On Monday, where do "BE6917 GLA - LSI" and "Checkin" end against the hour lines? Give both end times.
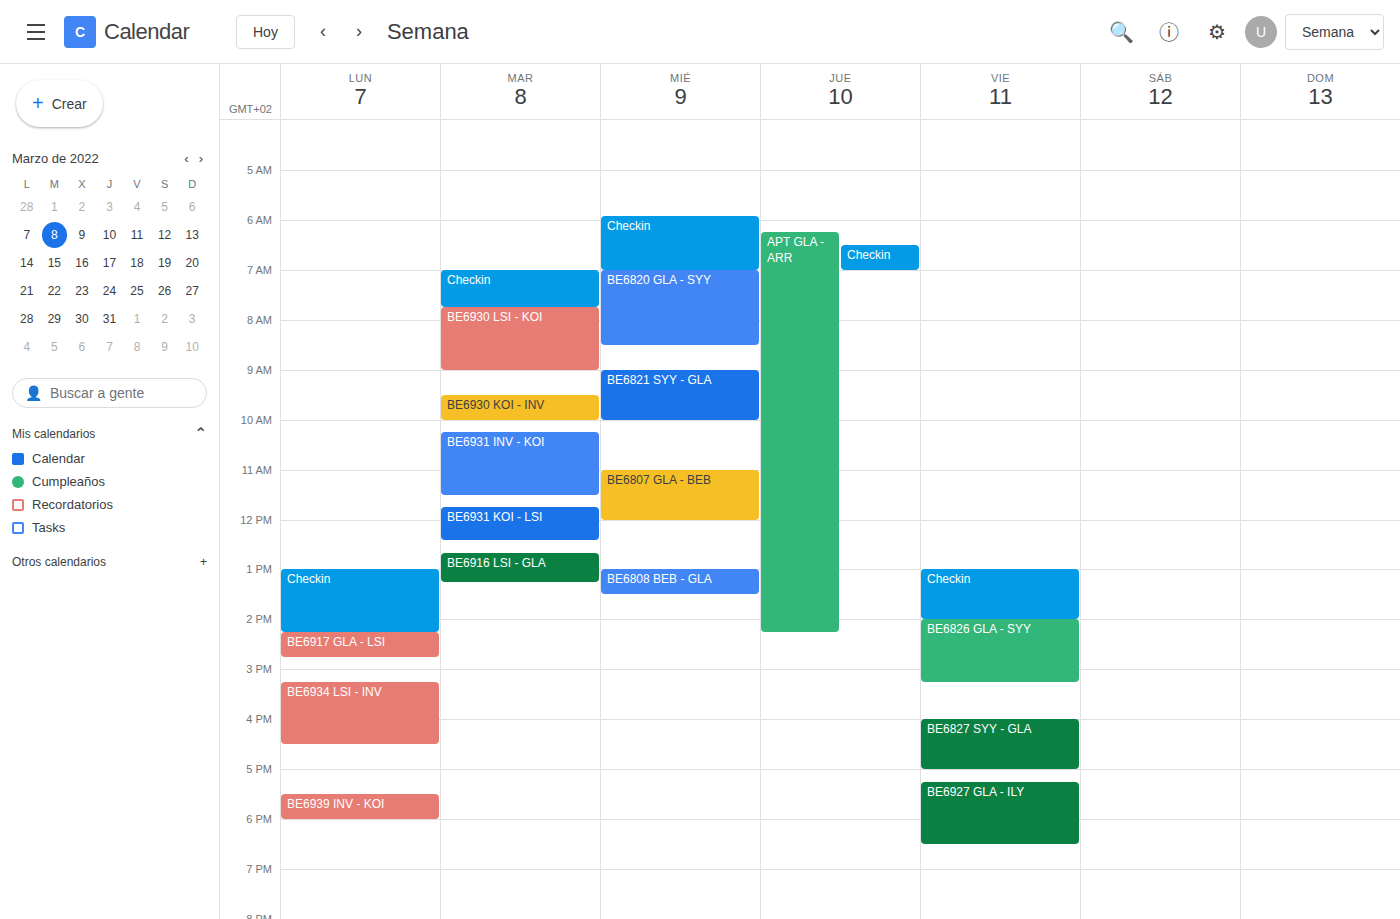
"BE6917 GLA - LSI": 2:45 PM, neither: three quarters of the way from the 2 PM line to the 3 PM line. "Checkin": 2:15 PM, neither: a quarter of the way from the 2 PM line to the 3 PM line.